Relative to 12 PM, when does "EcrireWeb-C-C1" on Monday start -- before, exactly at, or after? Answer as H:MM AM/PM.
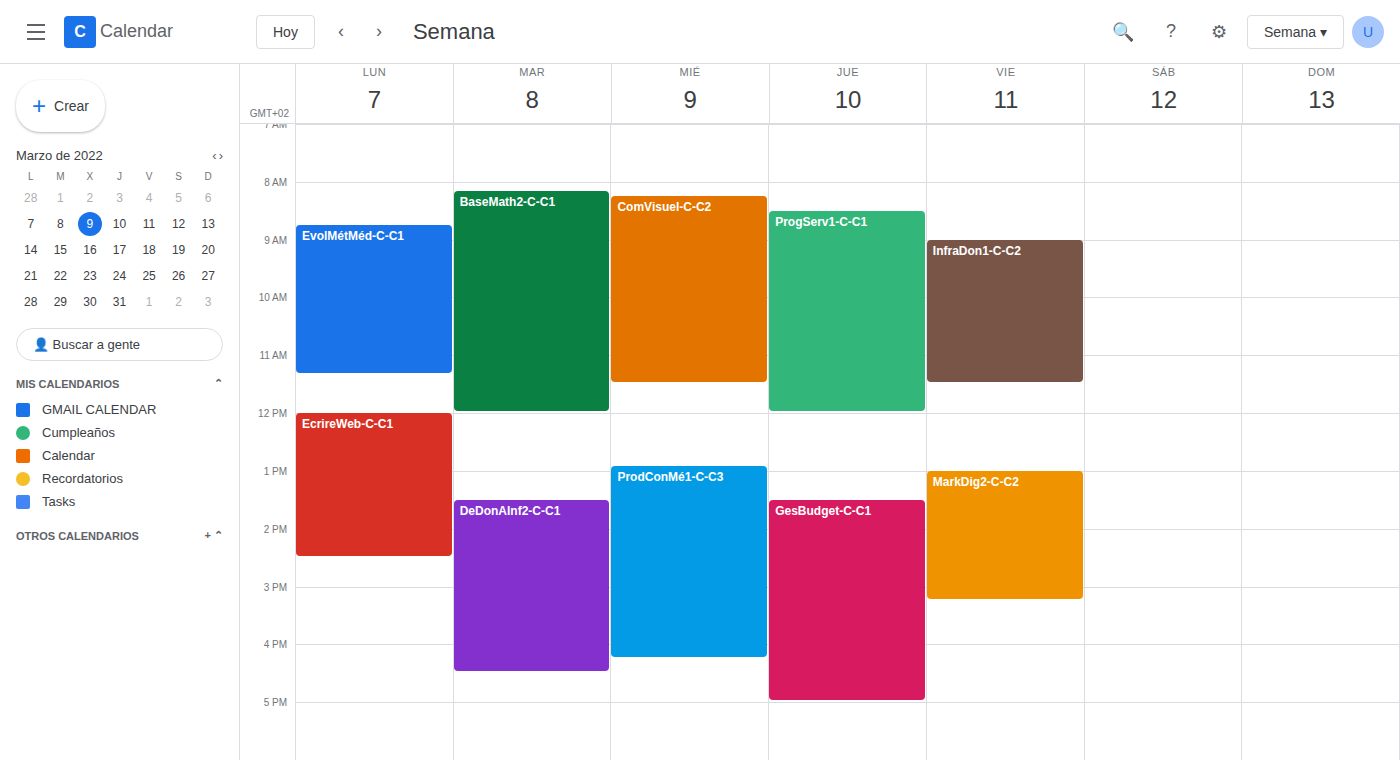
12:00 PM -- exactly at 12 PM, on the 12 PM line.